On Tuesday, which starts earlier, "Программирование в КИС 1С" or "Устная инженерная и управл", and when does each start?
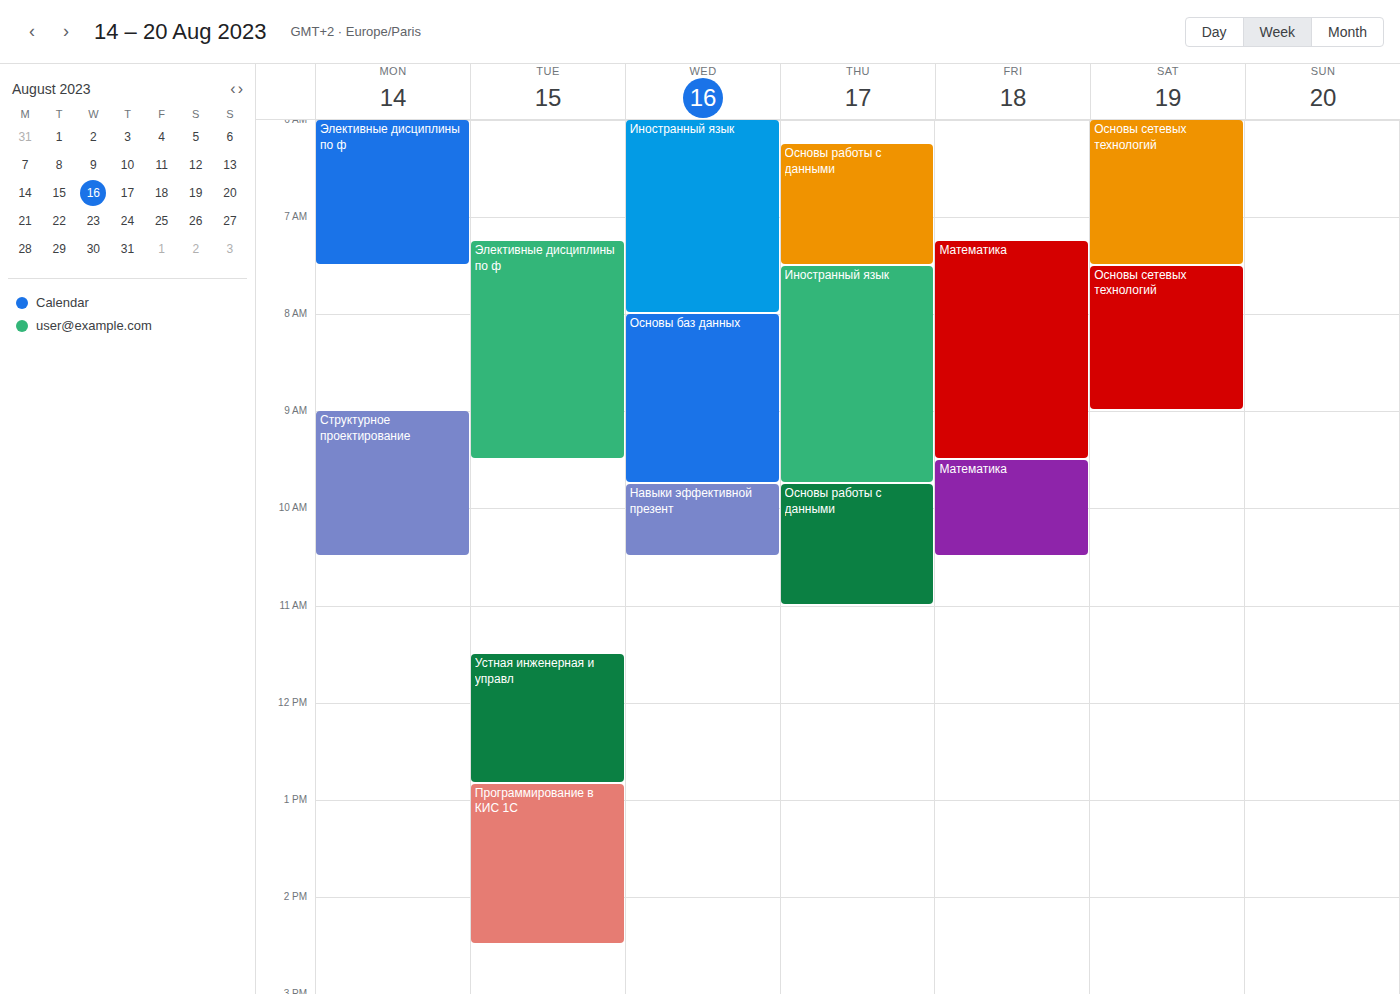
"Устная инженерная и управл" 11:30 AM; "Программирование в КИС 1С" 12:50 PM.